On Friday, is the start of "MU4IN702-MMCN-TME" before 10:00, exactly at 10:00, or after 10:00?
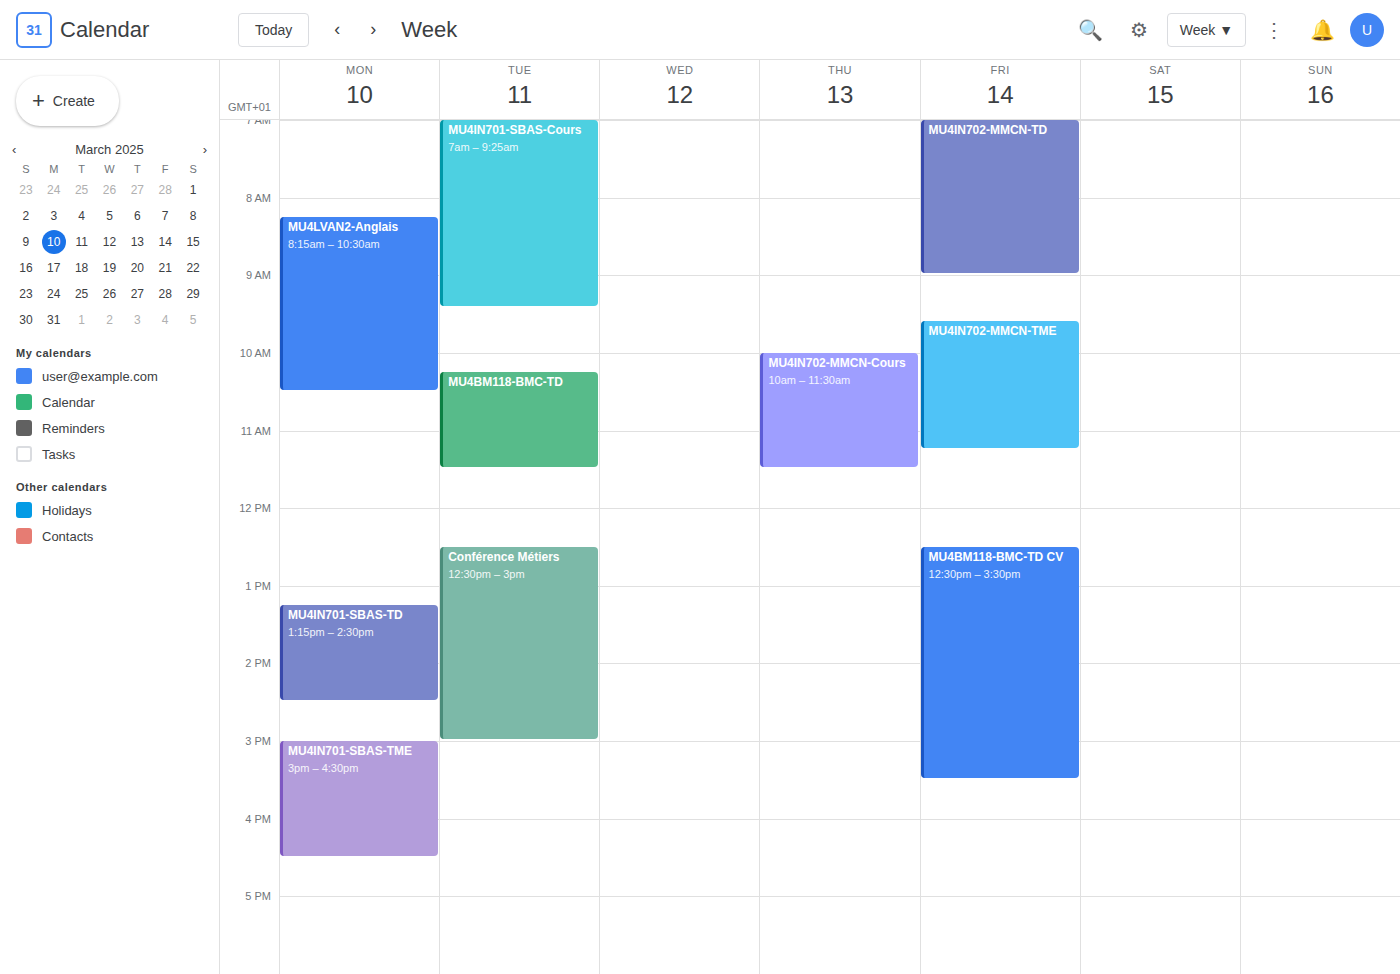
09:35 -- before 10:00, 25 minutes above the 10:00 line.